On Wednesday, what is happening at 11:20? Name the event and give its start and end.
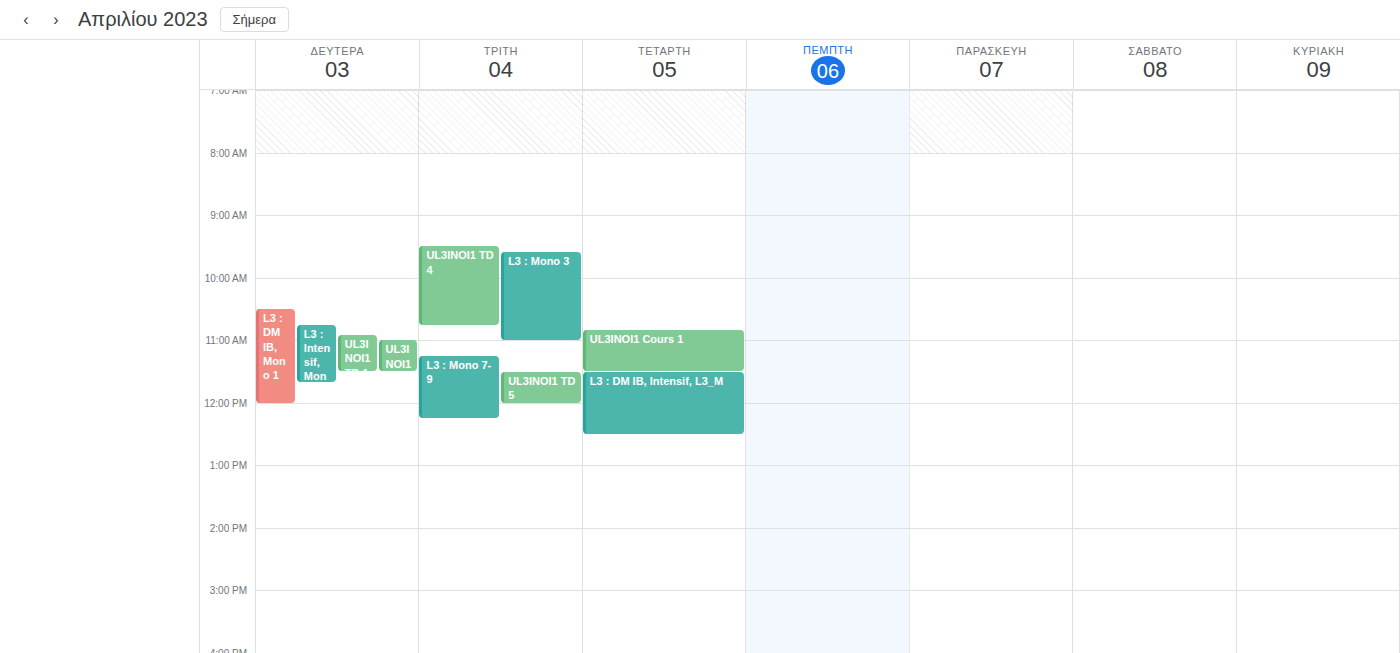
"UL3INOI1 Cours 1", 10:50 to 11:30